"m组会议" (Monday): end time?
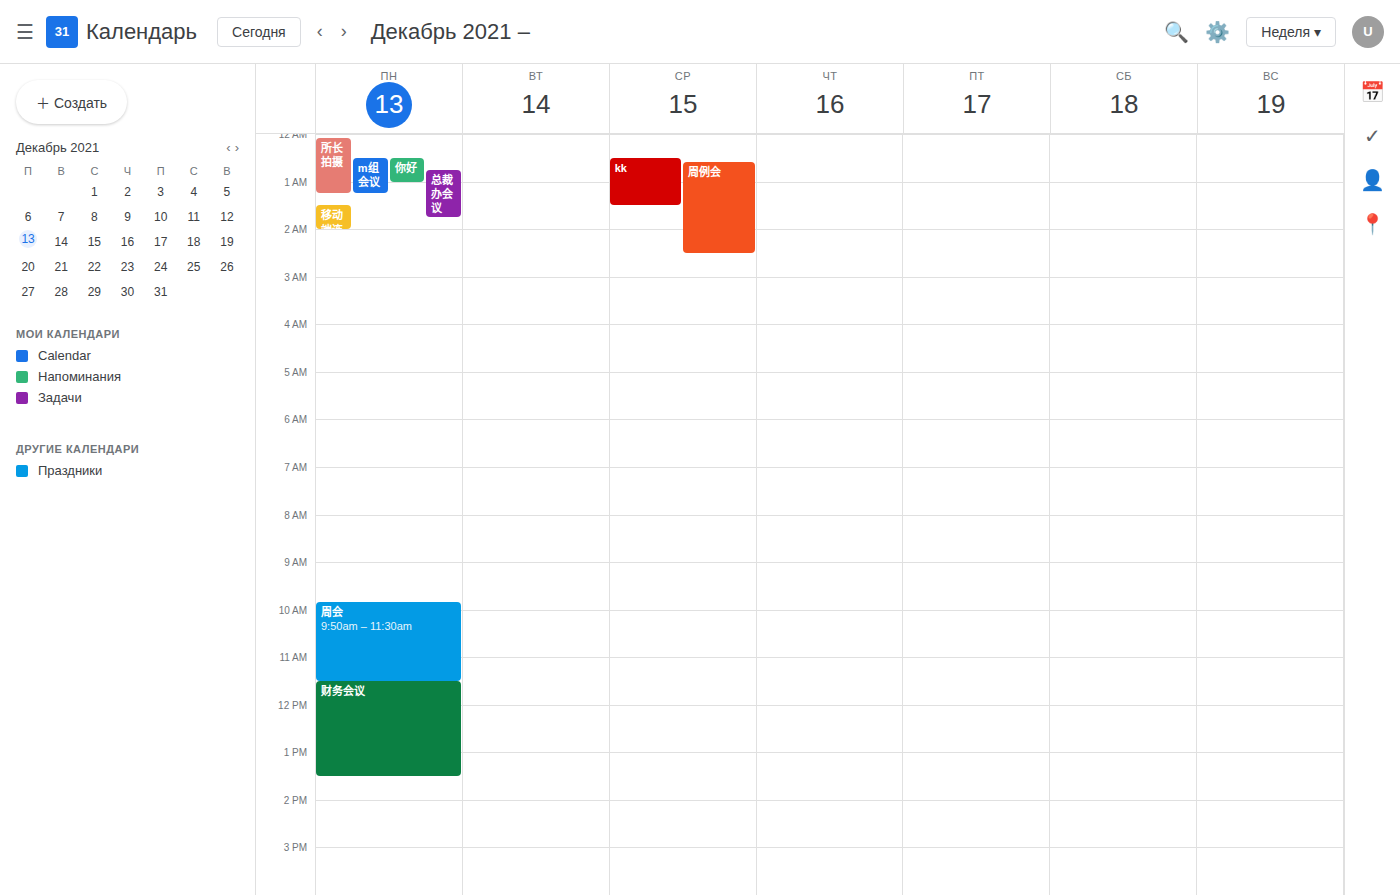
1:15 AM